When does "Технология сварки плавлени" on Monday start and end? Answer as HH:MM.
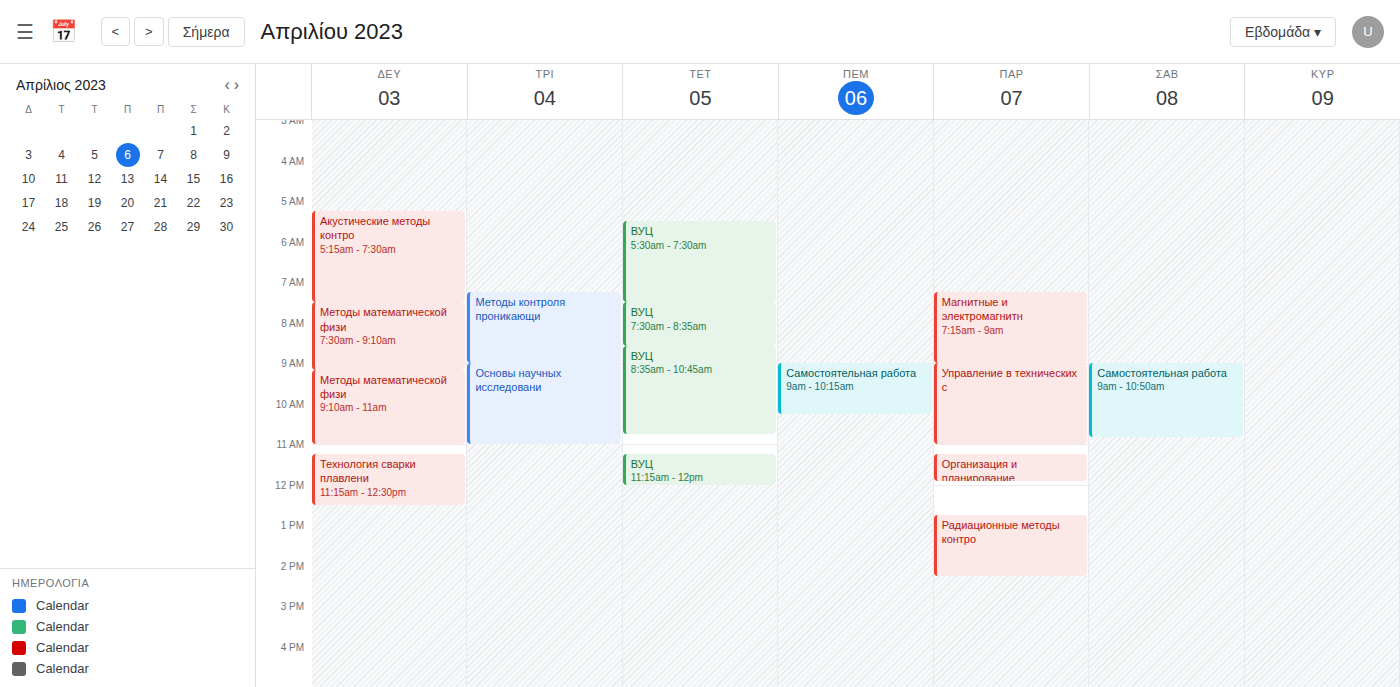
11:15 to 12:30